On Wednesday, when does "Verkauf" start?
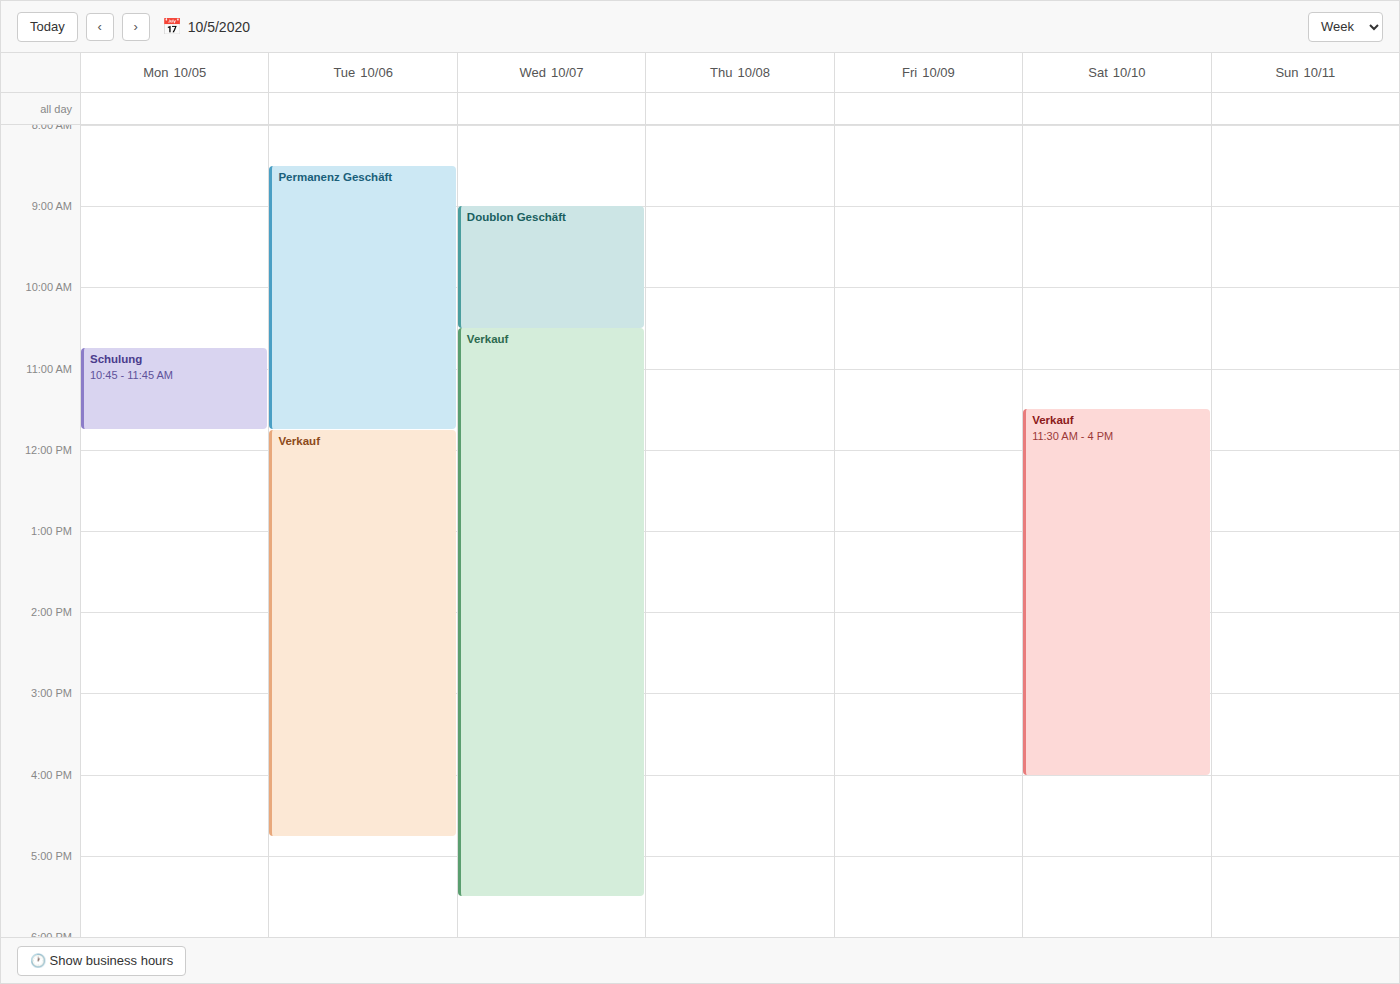
10:30 AM